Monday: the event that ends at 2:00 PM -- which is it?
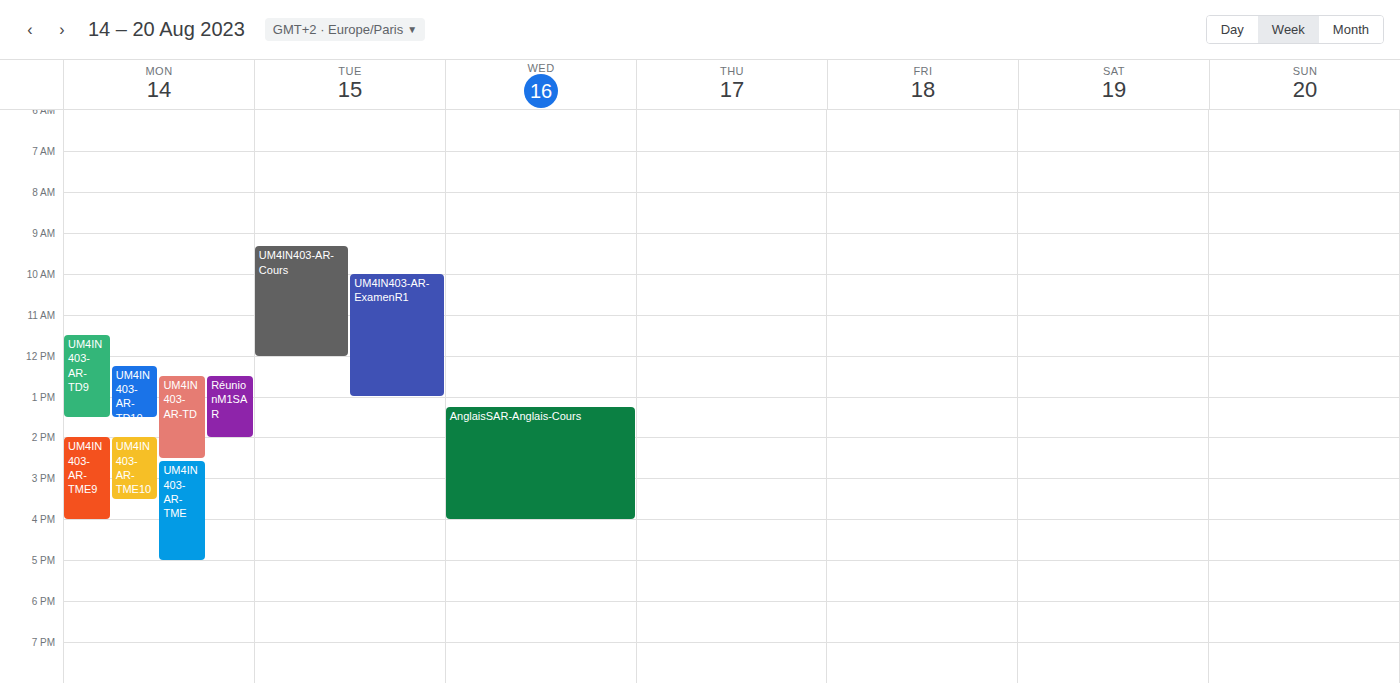
"RéunionM1SAR"